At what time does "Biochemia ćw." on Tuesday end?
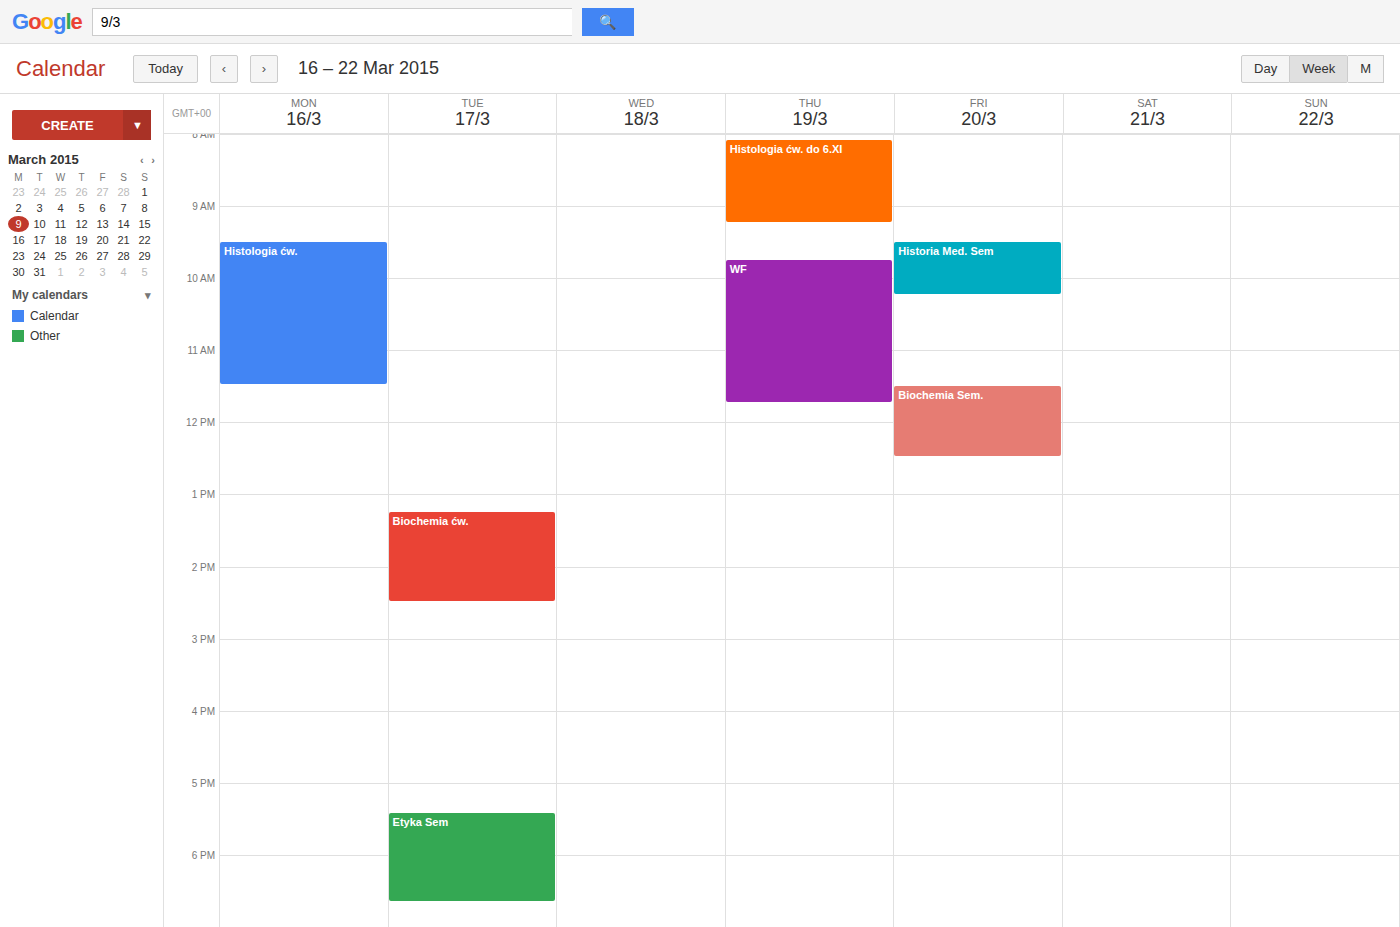
2:30 PM